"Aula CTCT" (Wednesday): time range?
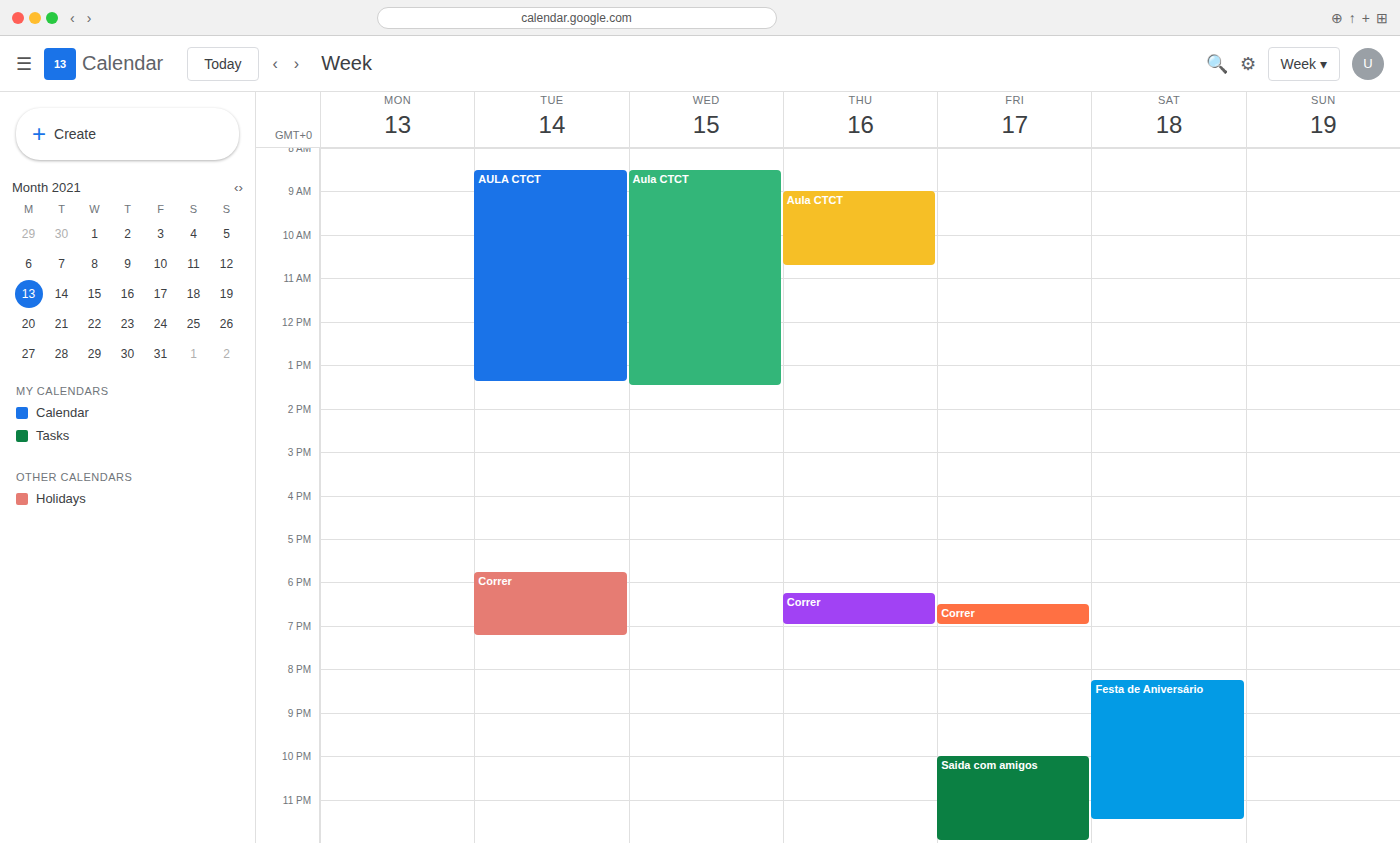
8:30 AM to 1:30 PM